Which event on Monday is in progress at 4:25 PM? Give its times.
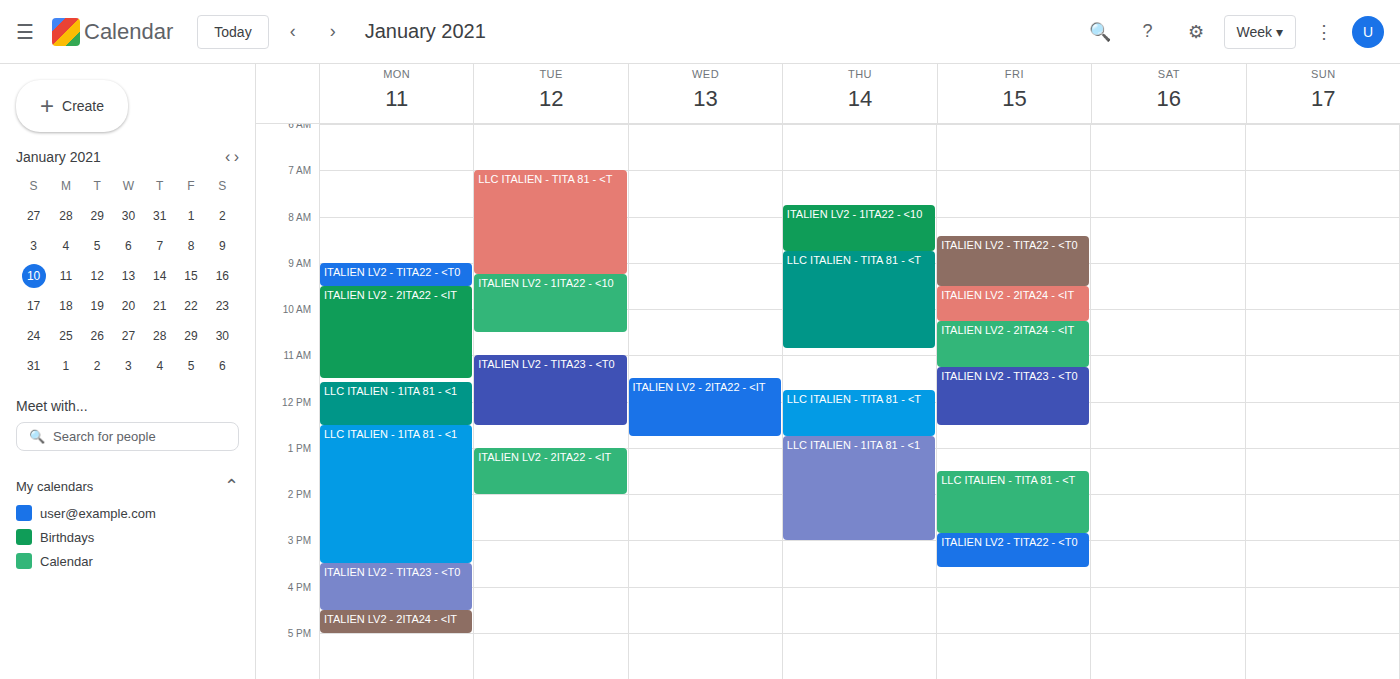
"ITALIEN LV2 - TITA23 - <T0", 3:30 PM to 4:30 PM